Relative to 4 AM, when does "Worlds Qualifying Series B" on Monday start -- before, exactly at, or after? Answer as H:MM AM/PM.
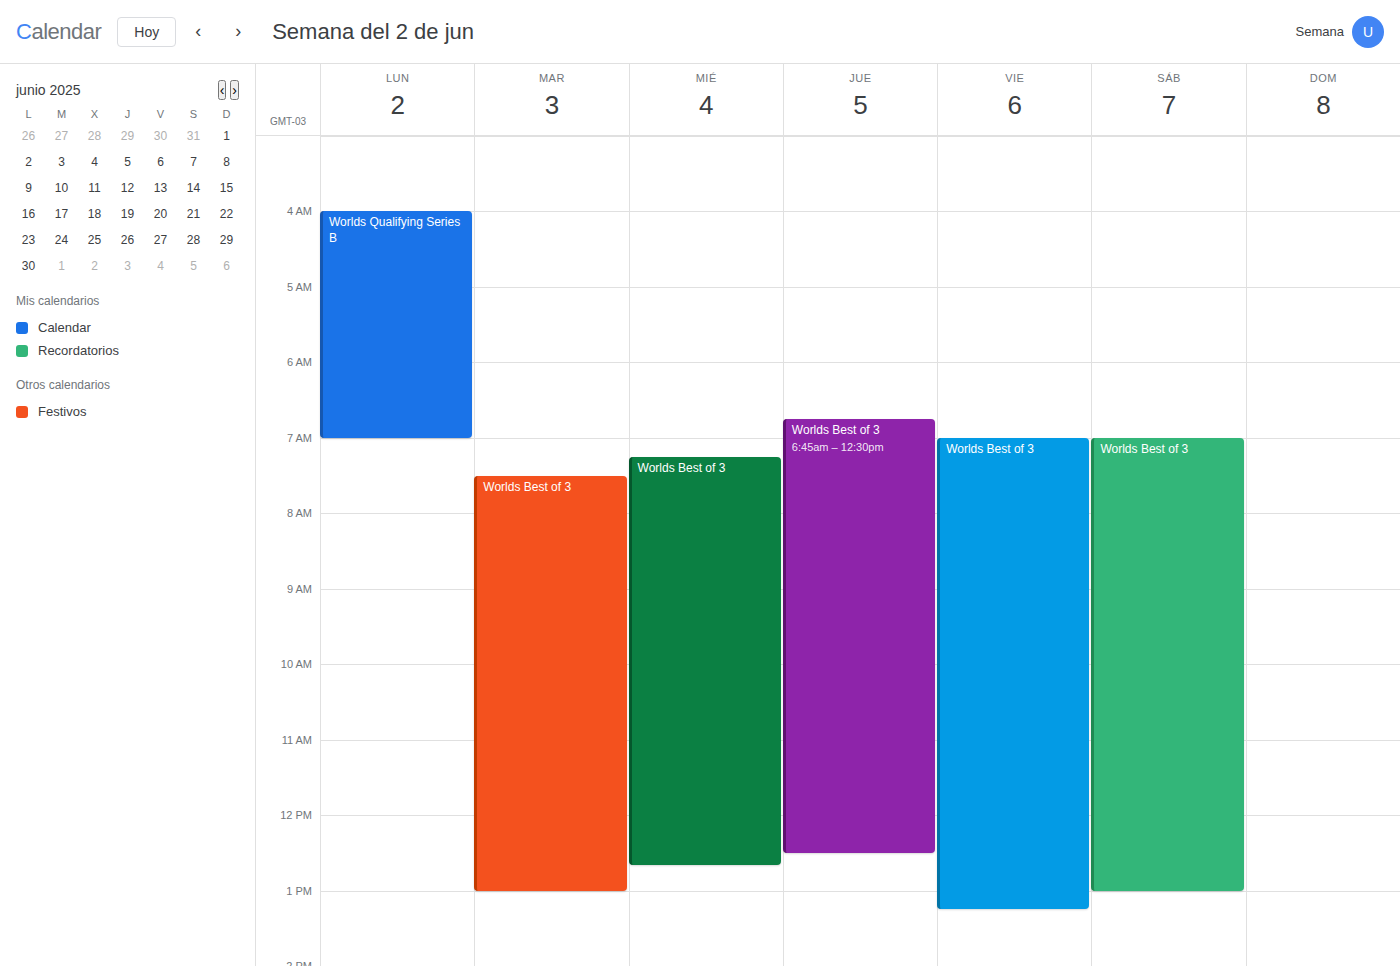
4:00 AM -- exactly at 4 AM, on the 4 AM line.